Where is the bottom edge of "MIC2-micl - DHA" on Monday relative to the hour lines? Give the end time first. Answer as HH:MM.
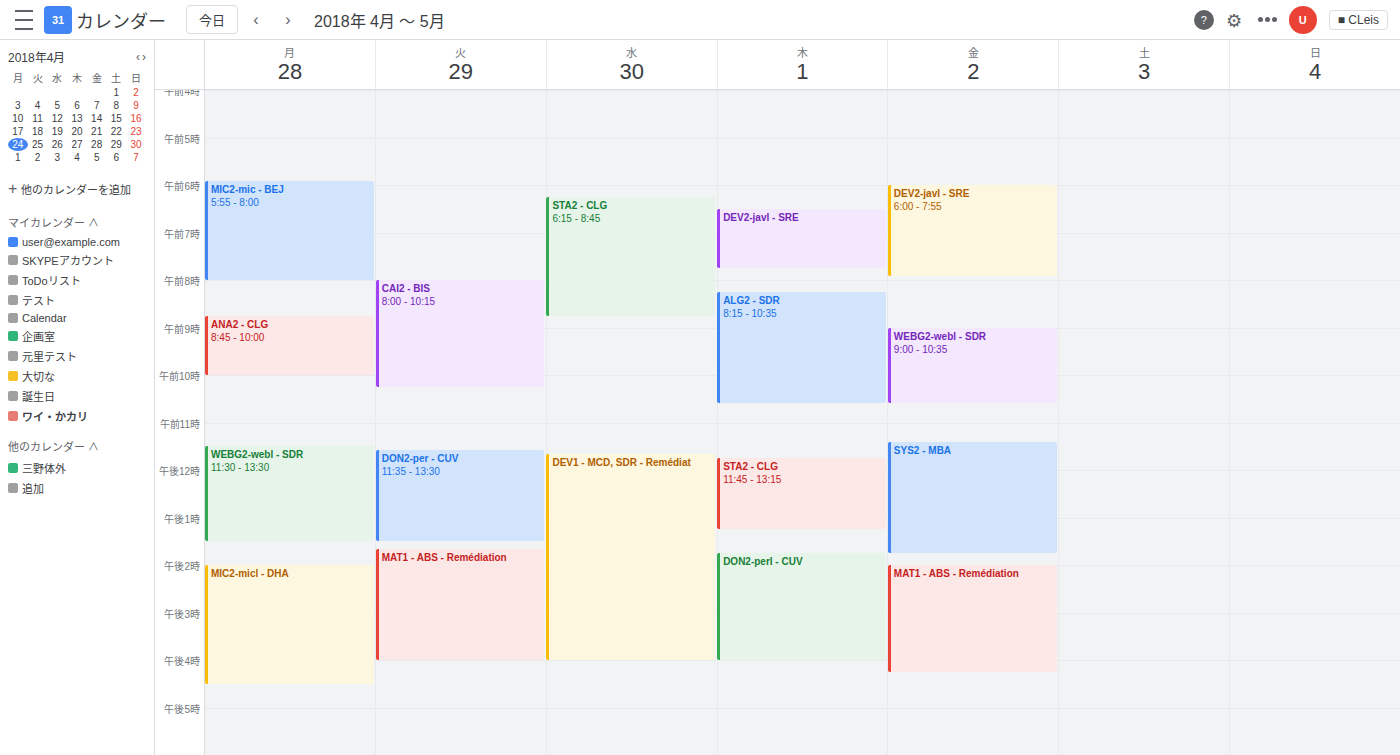
16:30 -- halfway between the 16:00 and 17:00 lines.